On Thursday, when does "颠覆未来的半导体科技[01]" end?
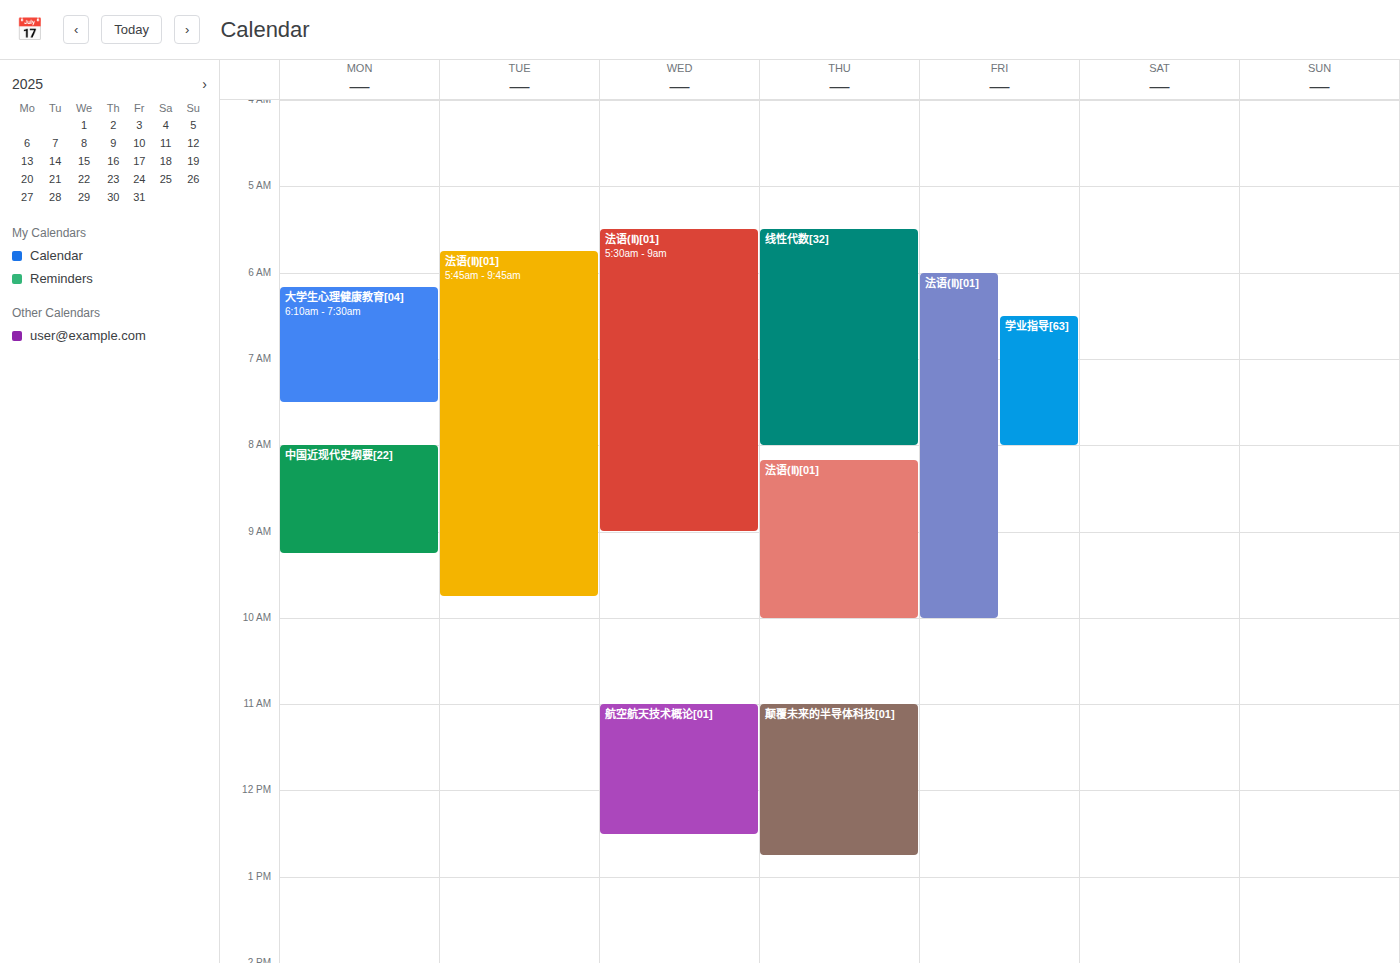
12:45